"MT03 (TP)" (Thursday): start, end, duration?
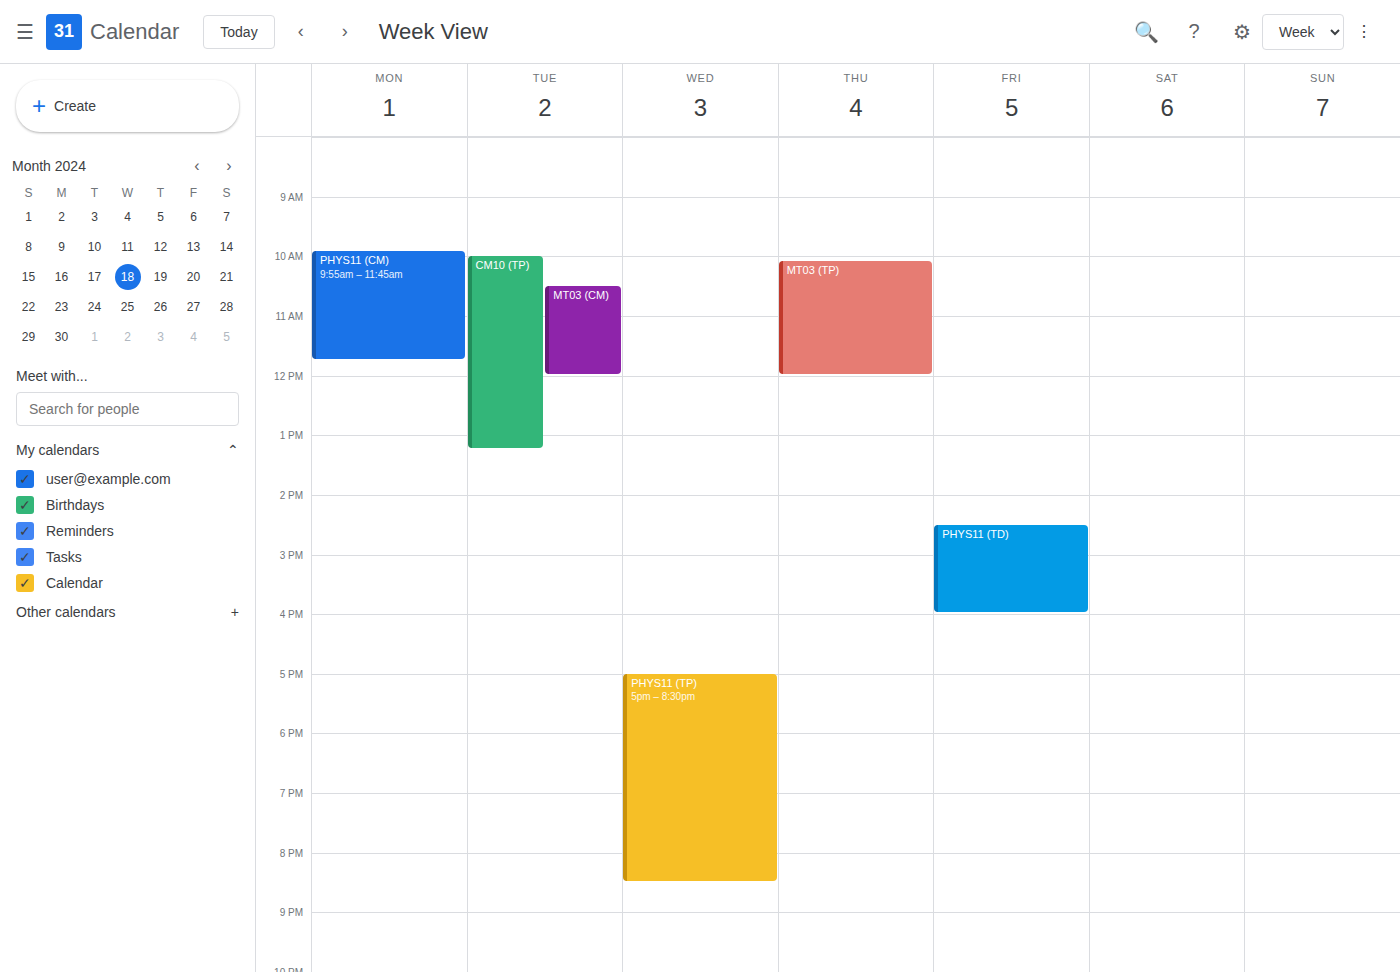
10:05 AM to 12:00 PM, 1 hour 55 minutes